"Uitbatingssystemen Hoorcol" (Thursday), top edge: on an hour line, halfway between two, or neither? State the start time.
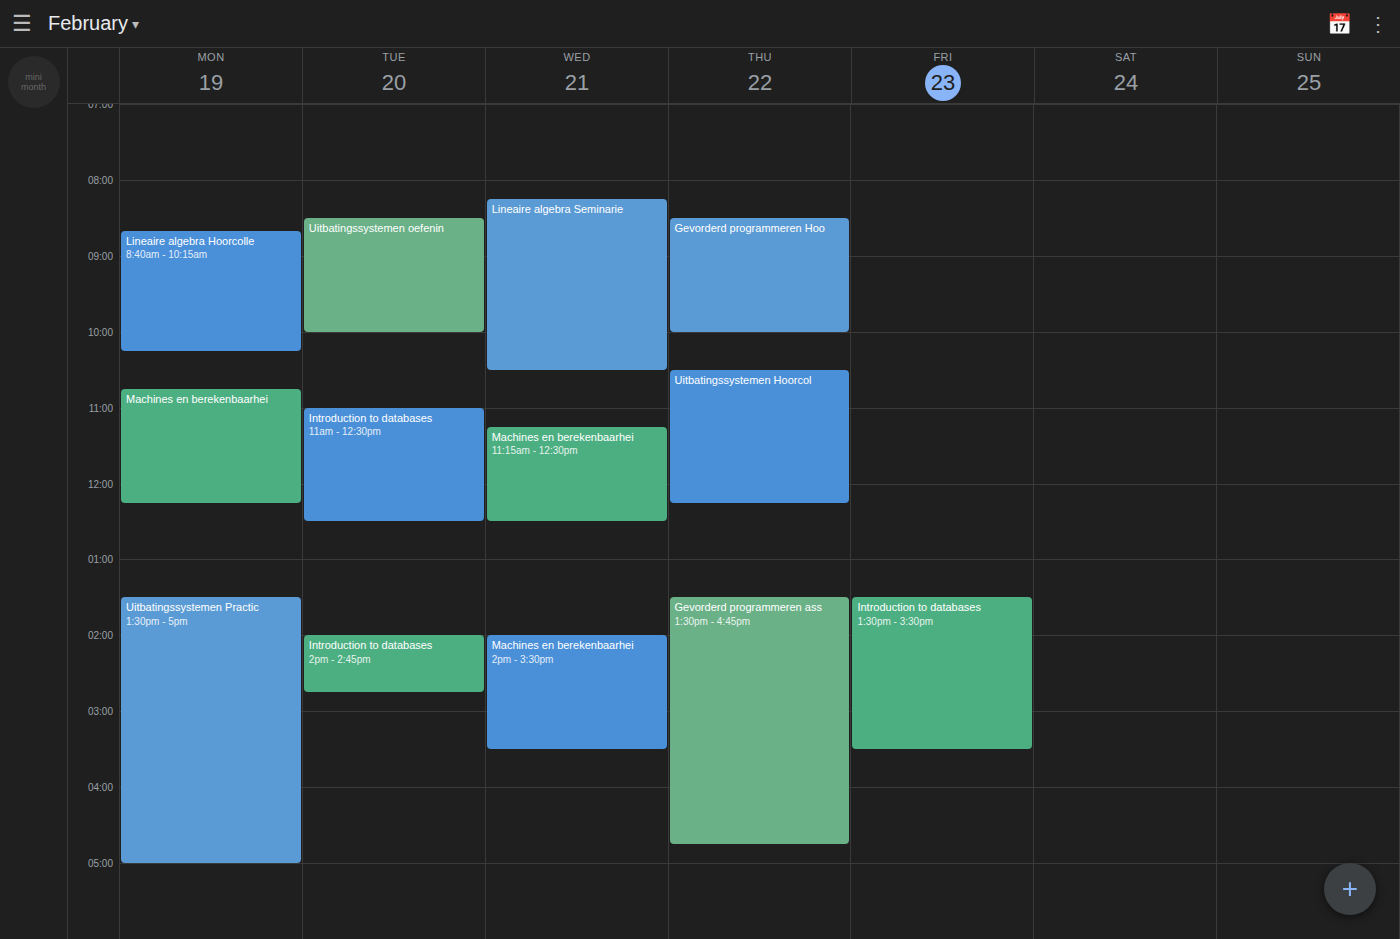
10:30 AM -- halfway between the 10 AM and 11 AM lines.